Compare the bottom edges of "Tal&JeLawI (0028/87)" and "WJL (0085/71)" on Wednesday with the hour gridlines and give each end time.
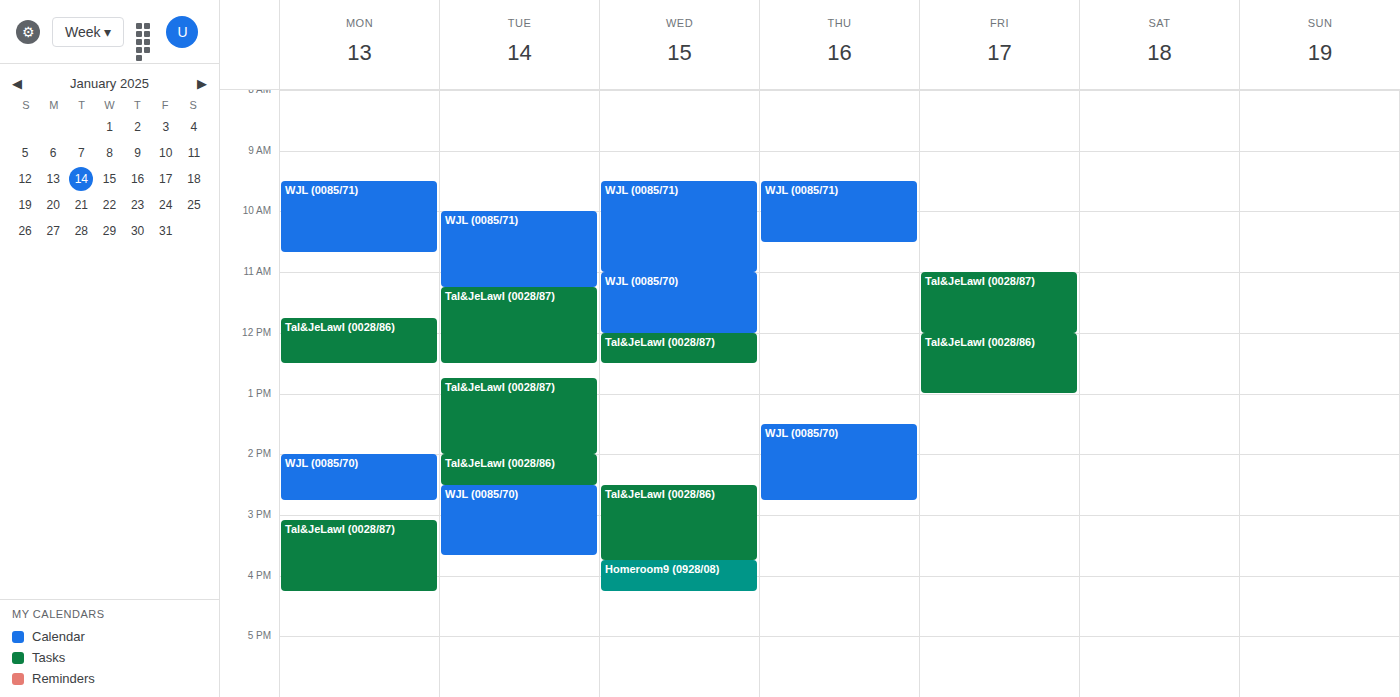
"Tal&JeLawI (0028/87)": 12:30 PM, halfway between the 12 PM and 1 PM lines. "WJL (0085/71)": 11:00 AM, exactly on the 11 AM line.